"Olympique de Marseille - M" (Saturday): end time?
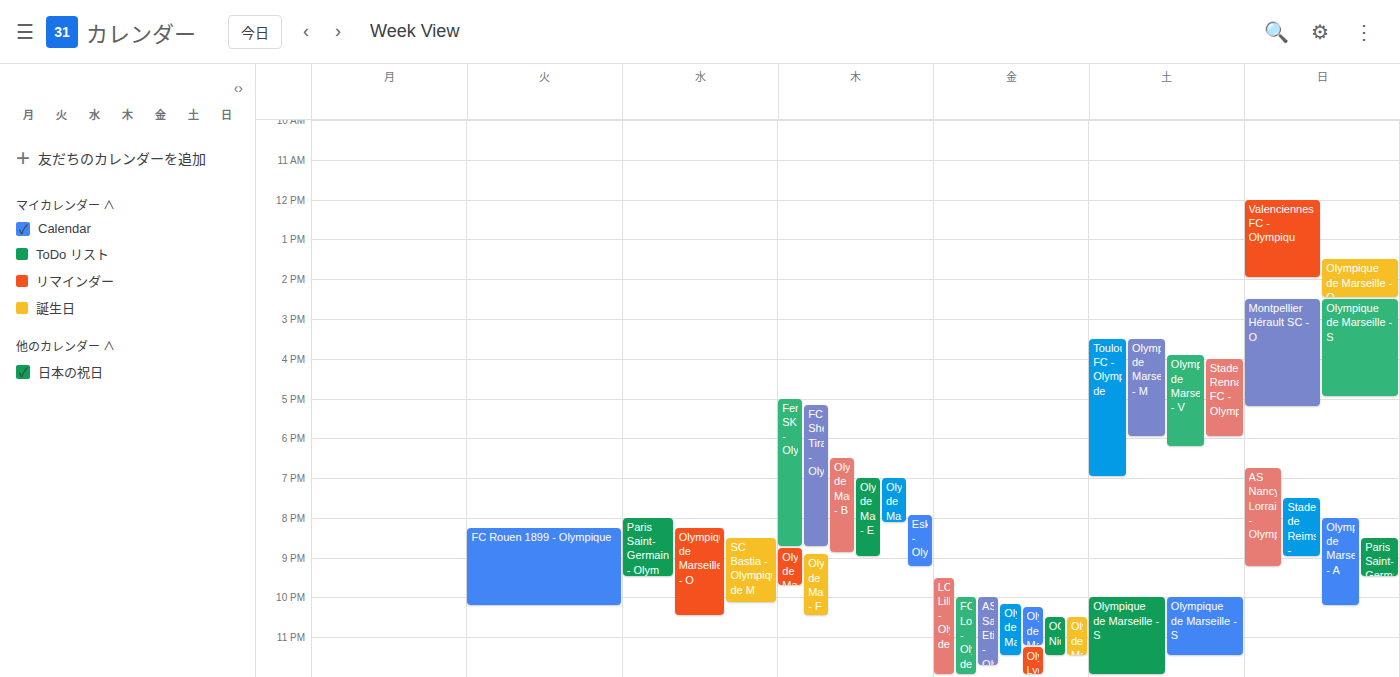
6:00 PM